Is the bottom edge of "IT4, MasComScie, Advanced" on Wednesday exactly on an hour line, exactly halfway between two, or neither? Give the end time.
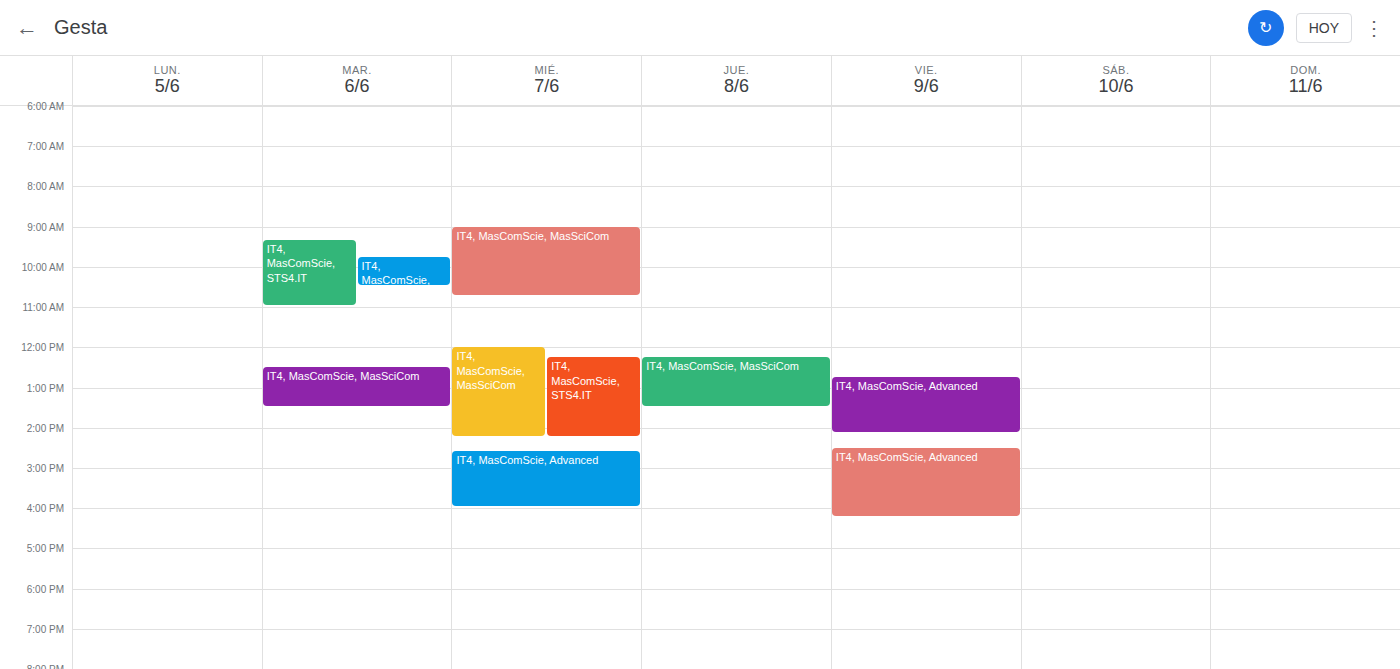
16:00 -- exactly on the 16:00 line.